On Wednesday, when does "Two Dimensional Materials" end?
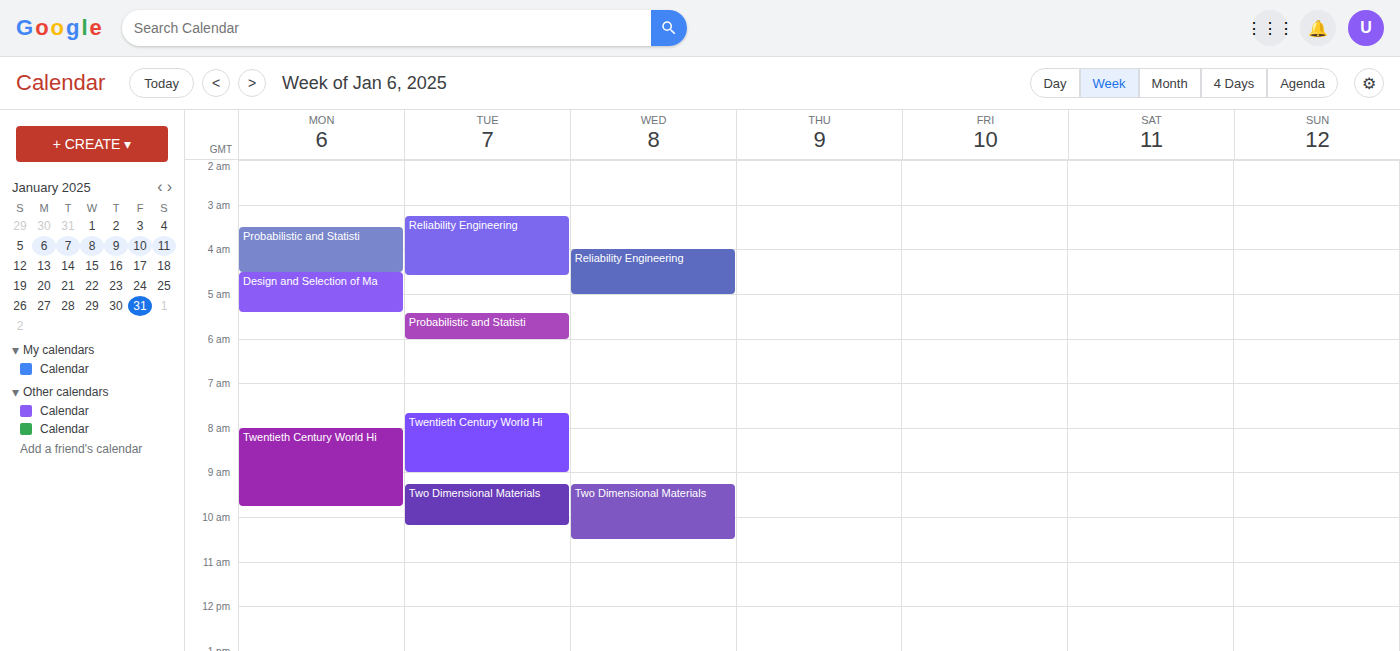
10:30 AM